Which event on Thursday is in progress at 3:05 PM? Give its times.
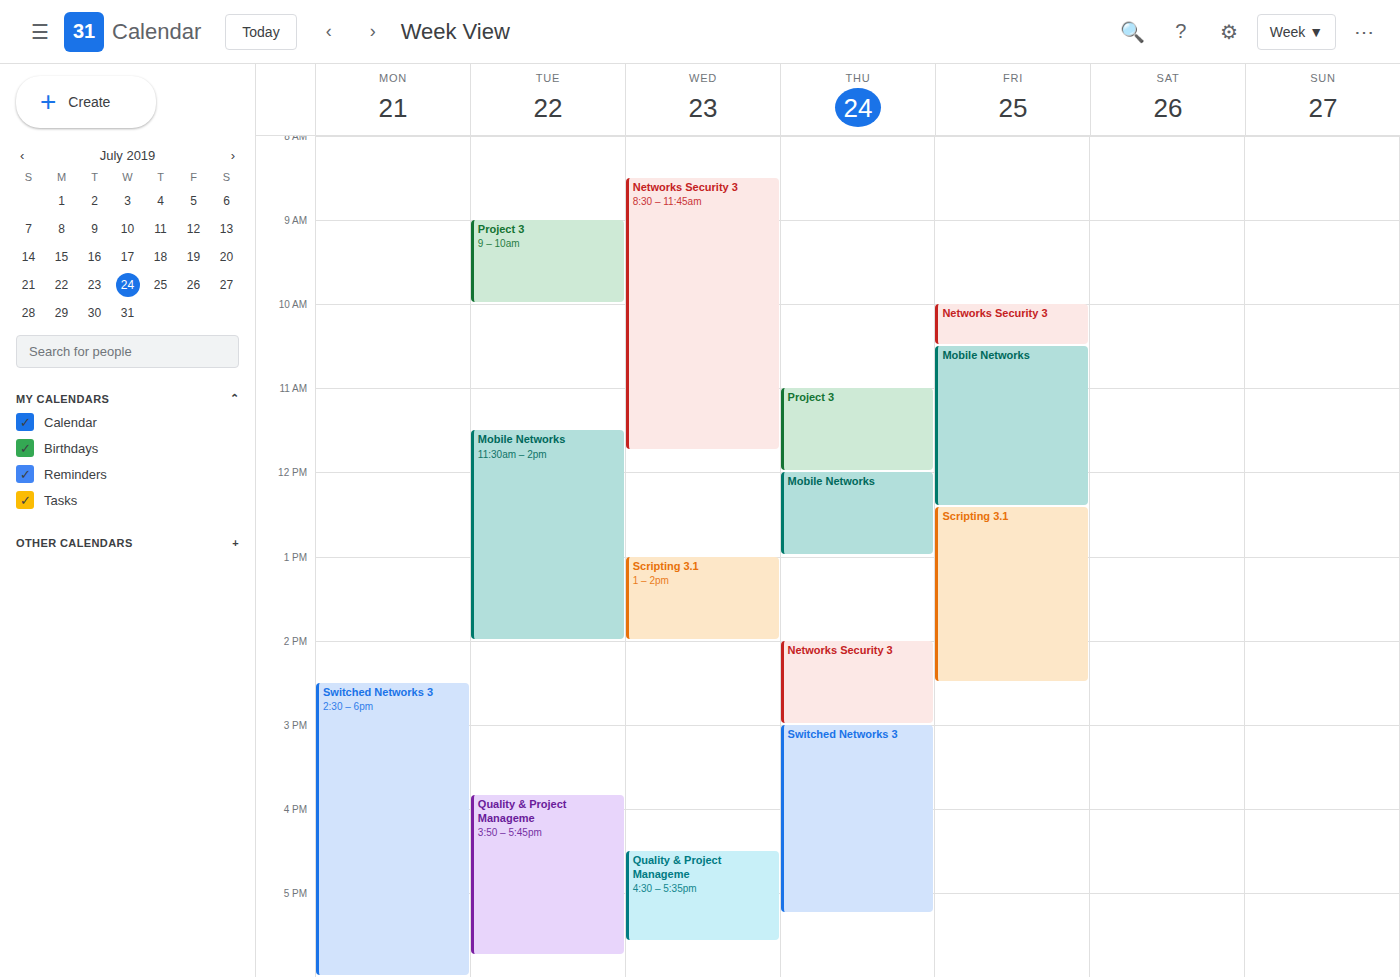
"Switched Networks 3", 3:00 PM to 5:15 PM